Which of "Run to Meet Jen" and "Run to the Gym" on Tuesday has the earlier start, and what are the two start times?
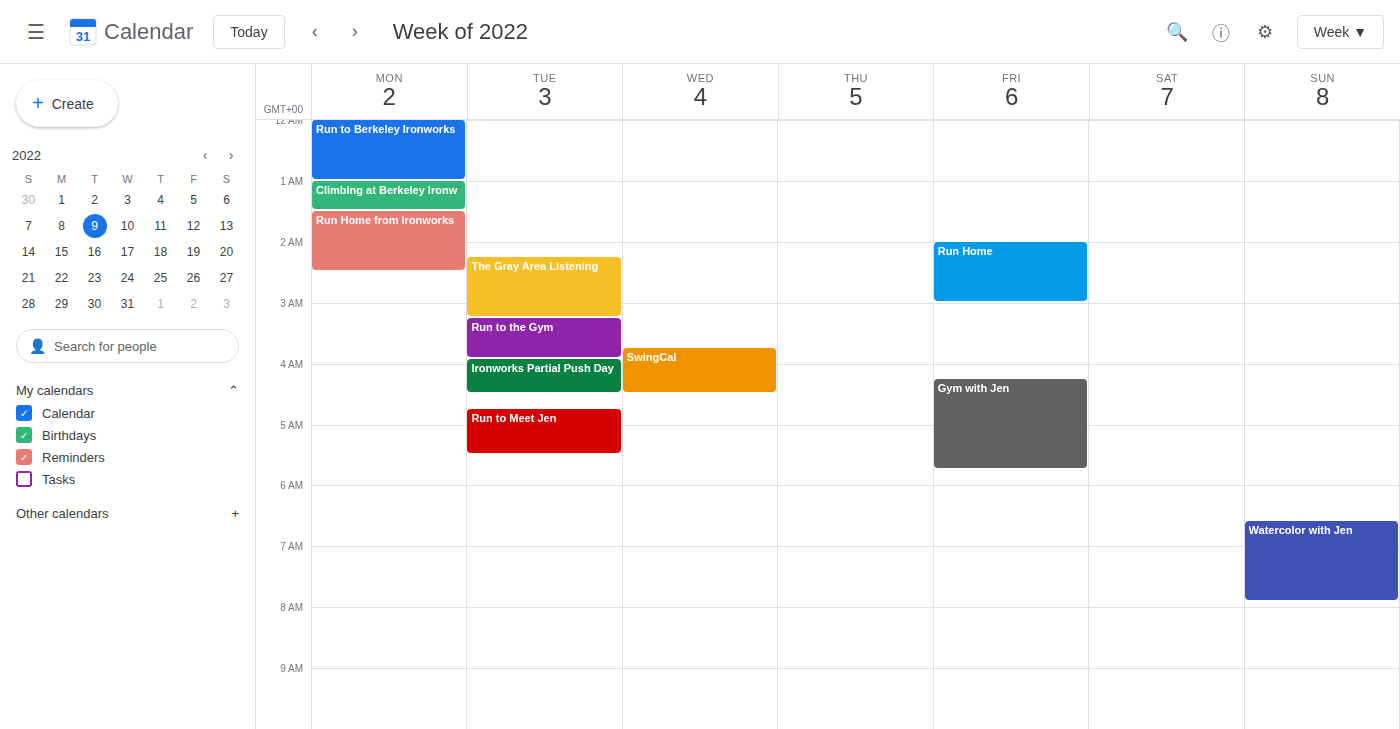
"Run to the Gym" 3:15 AM; "Run to Meet Jen" 4:45 AM.